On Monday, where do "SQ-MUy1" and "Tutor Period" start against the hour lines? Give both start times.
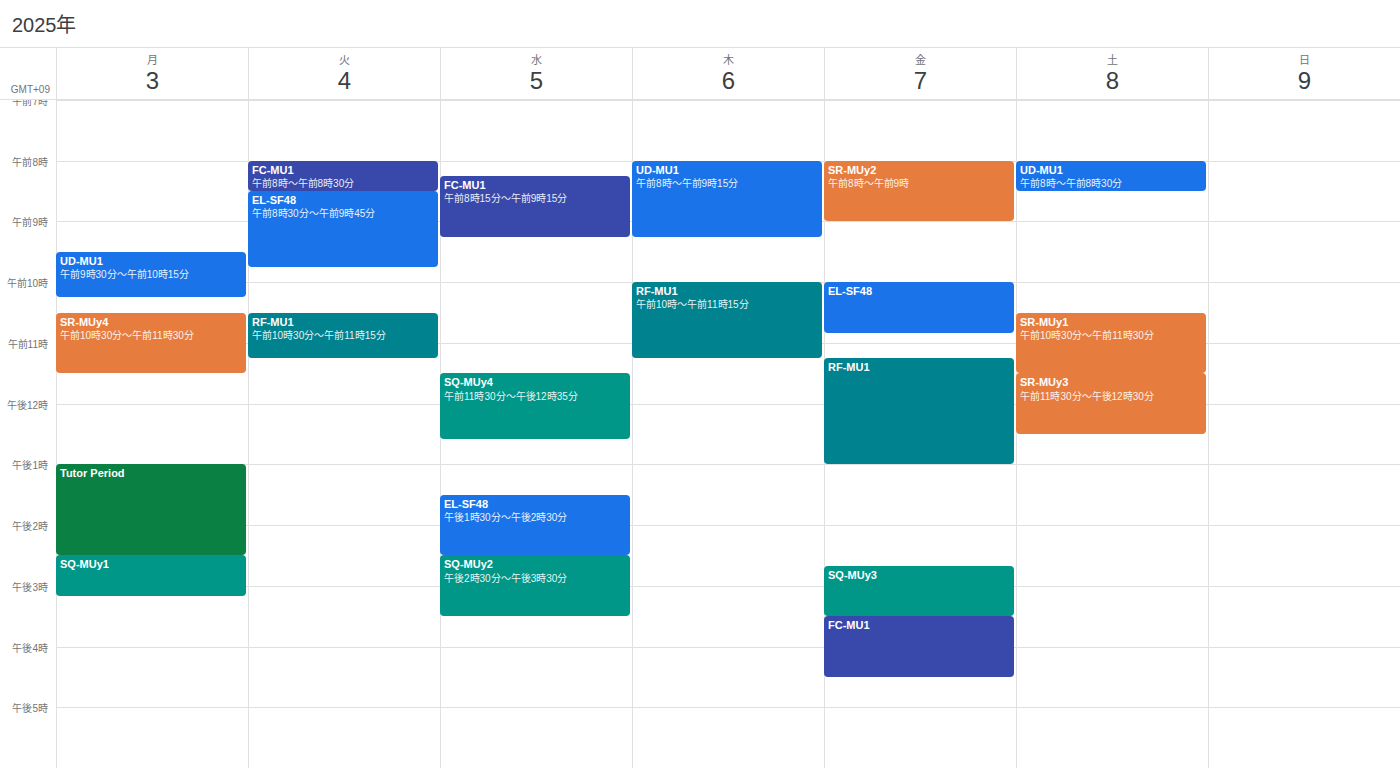
"SQ-MUy1": 14:30, halfway between the 14:00 and 15:00 lines. "Tutor Period": 13:00, exactly on the 13:00 line.